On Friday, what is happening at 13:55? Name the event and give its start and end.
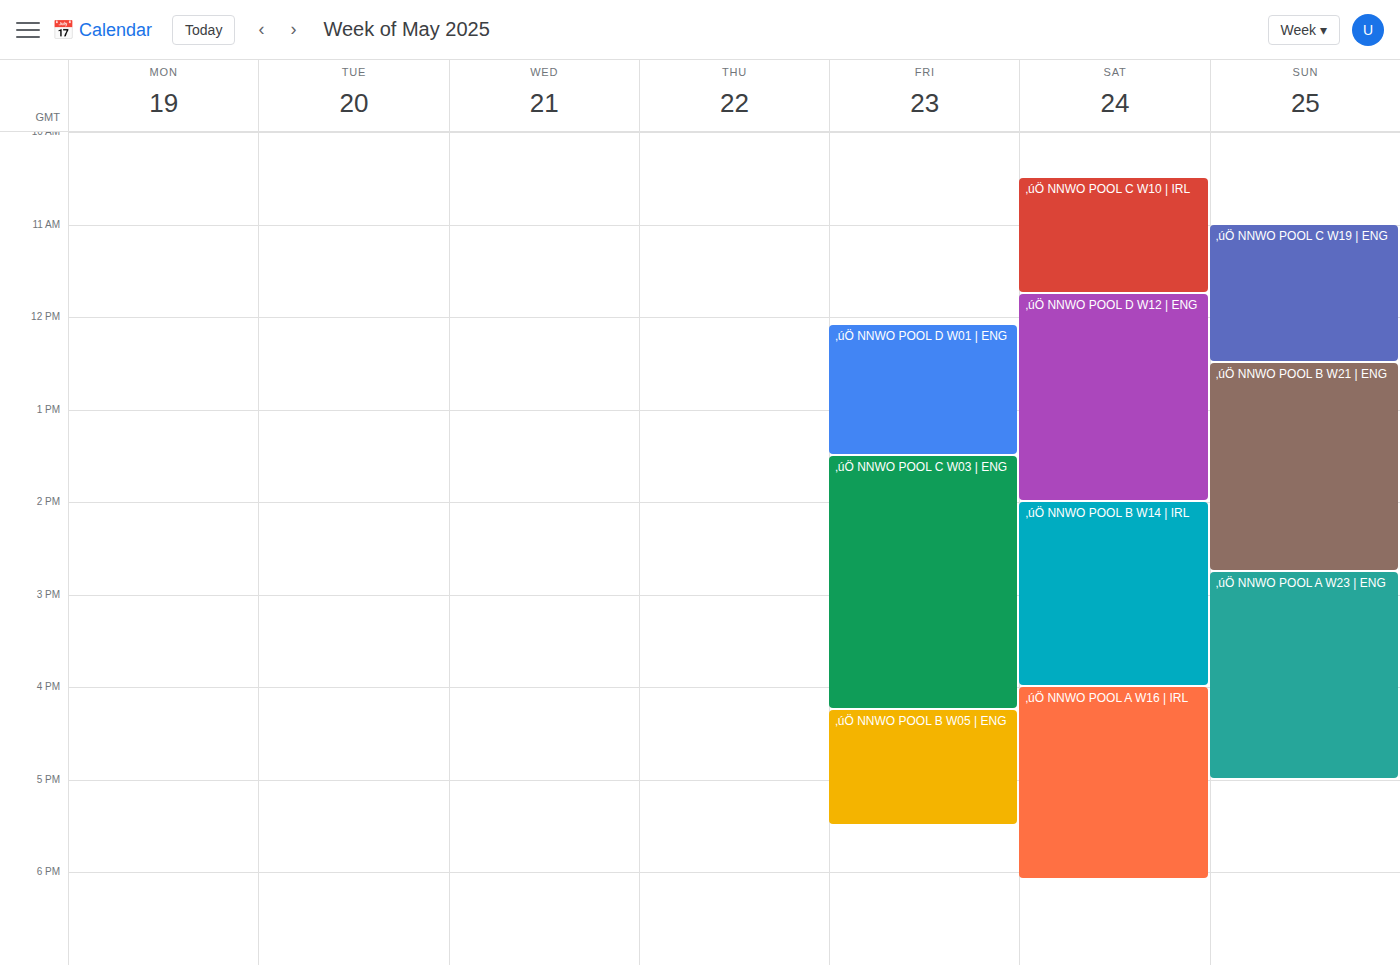
"‚úÖ NNWO POOL C W03 | ENG", 13:30 to 16:15